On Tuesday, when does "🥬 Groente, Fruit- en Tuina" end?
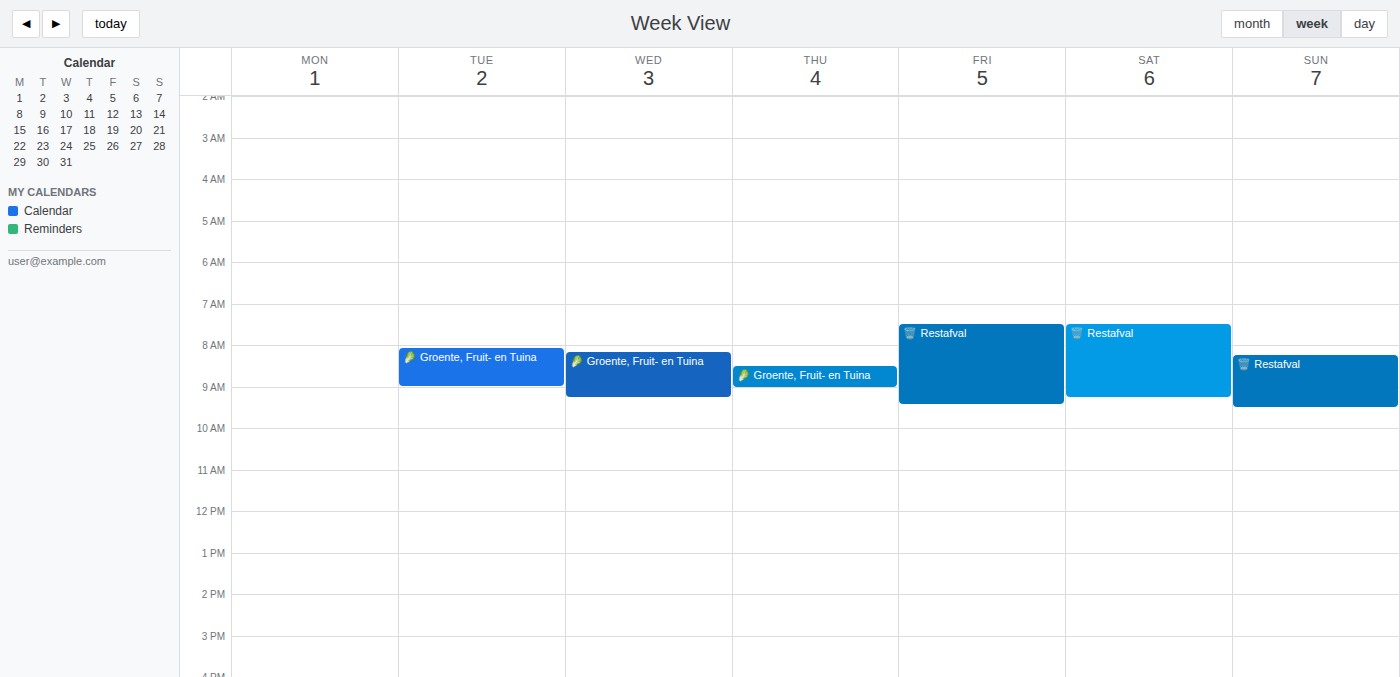
9:00 AM